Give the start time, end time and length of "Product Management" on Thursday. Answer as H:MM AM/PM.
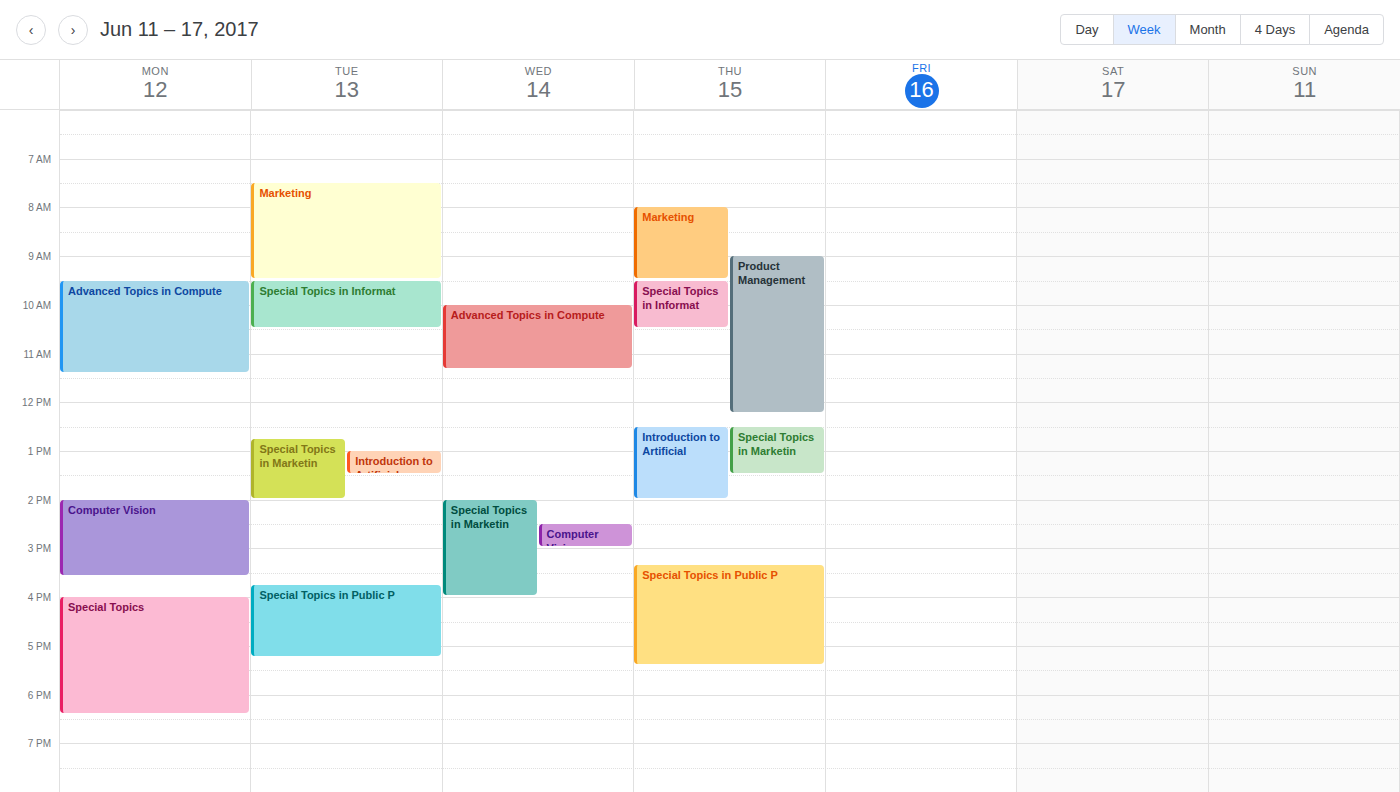
9:00 AM to 12:15 PM, 3 hours 15 minutes